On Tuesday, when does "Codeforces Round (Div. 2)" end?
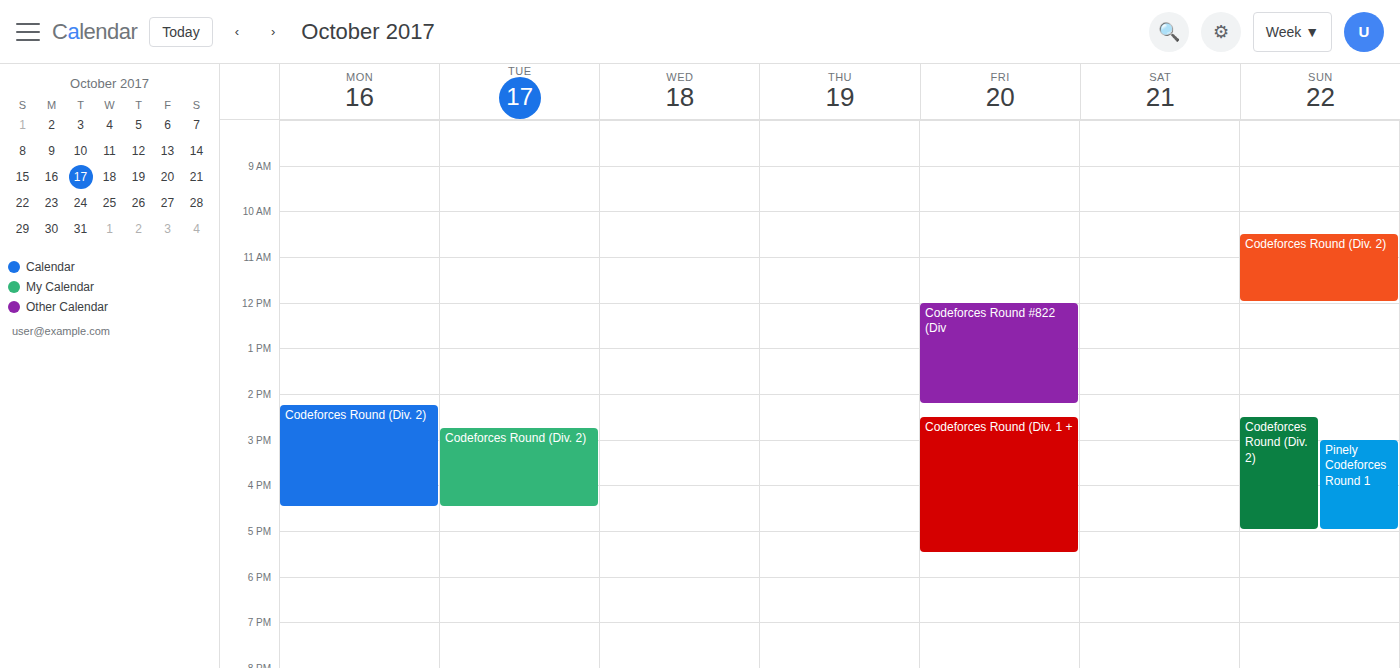
4:30 PM